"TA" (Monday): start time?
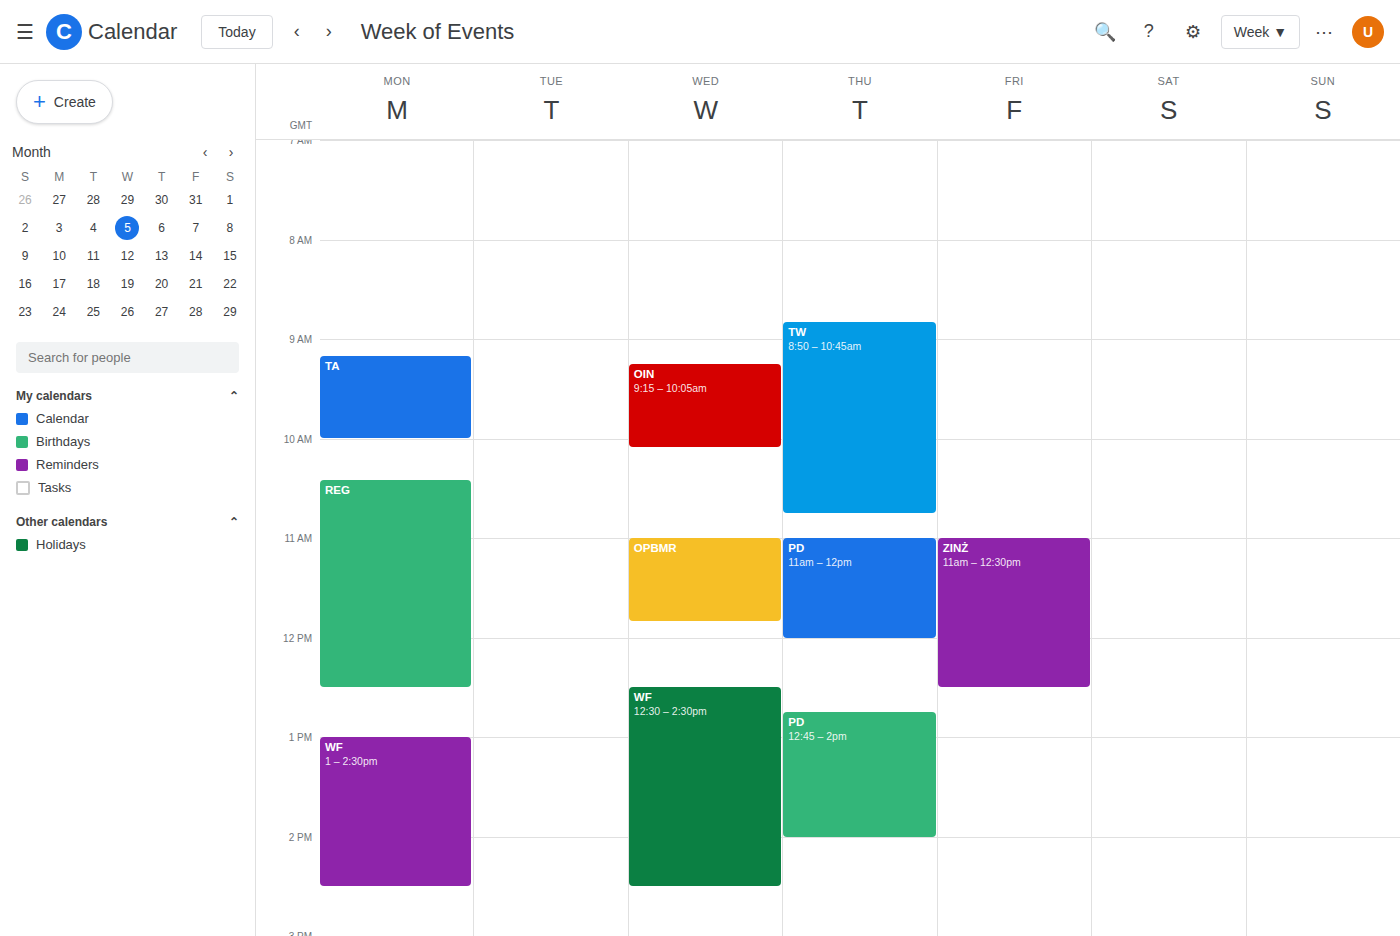
09:10